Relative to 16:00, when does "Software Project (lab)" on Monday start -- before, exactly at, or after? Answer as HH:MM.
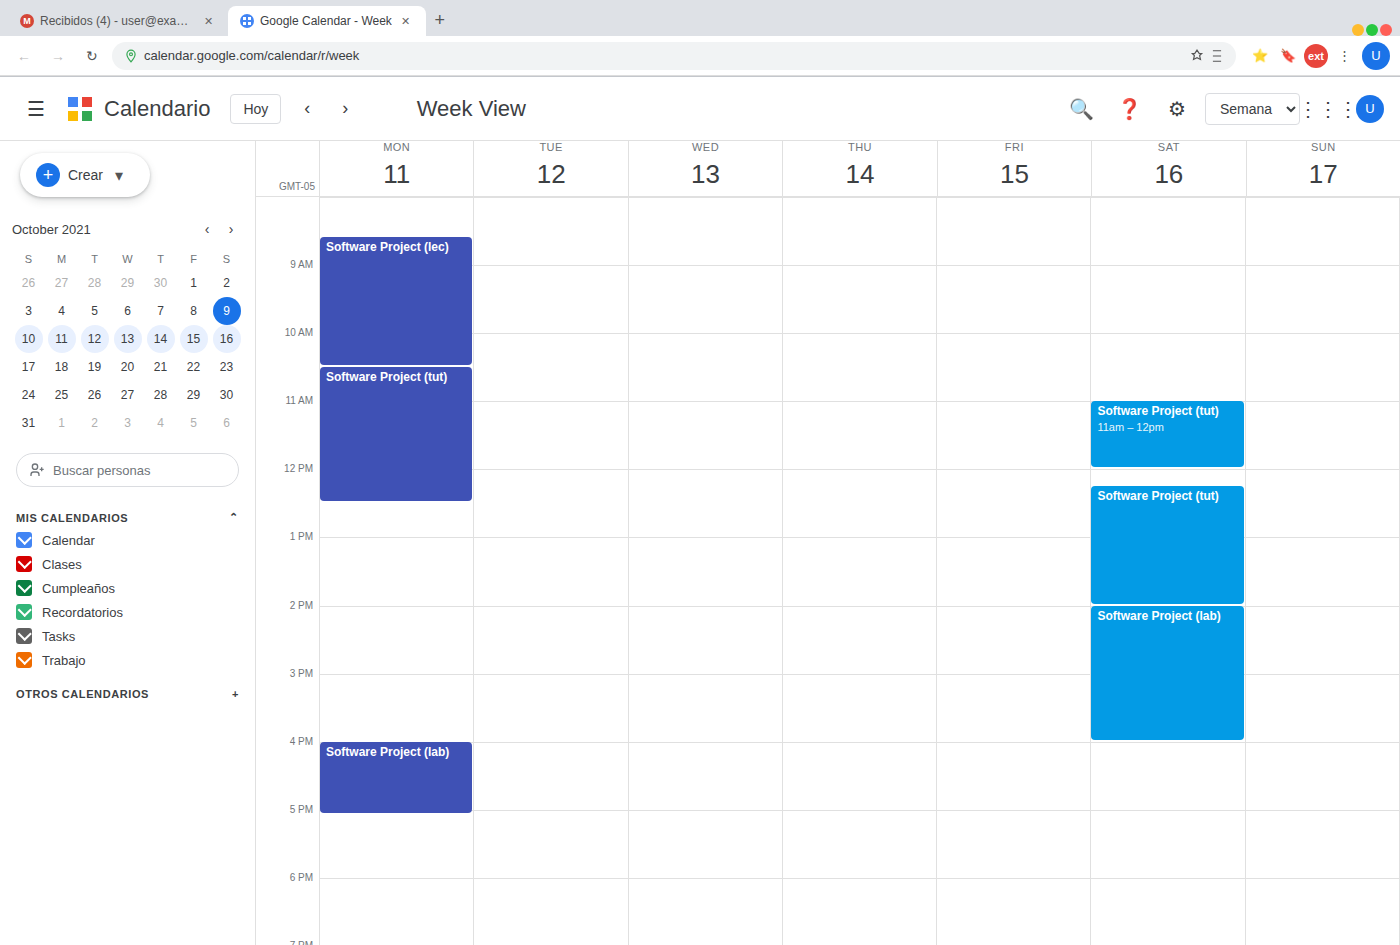
16:00 -- exactly at 16:00, on the 16:00 line.